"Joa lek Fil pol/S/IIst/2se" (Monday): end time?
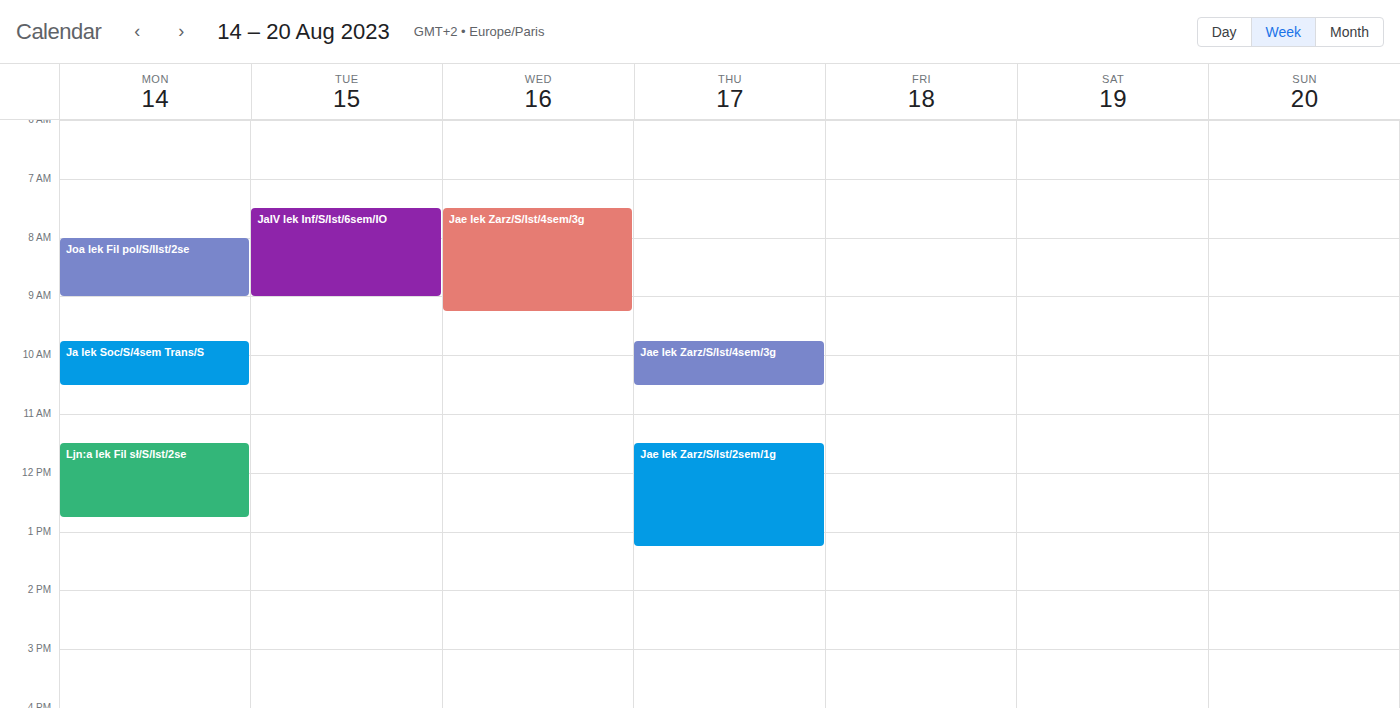
9:00 AM